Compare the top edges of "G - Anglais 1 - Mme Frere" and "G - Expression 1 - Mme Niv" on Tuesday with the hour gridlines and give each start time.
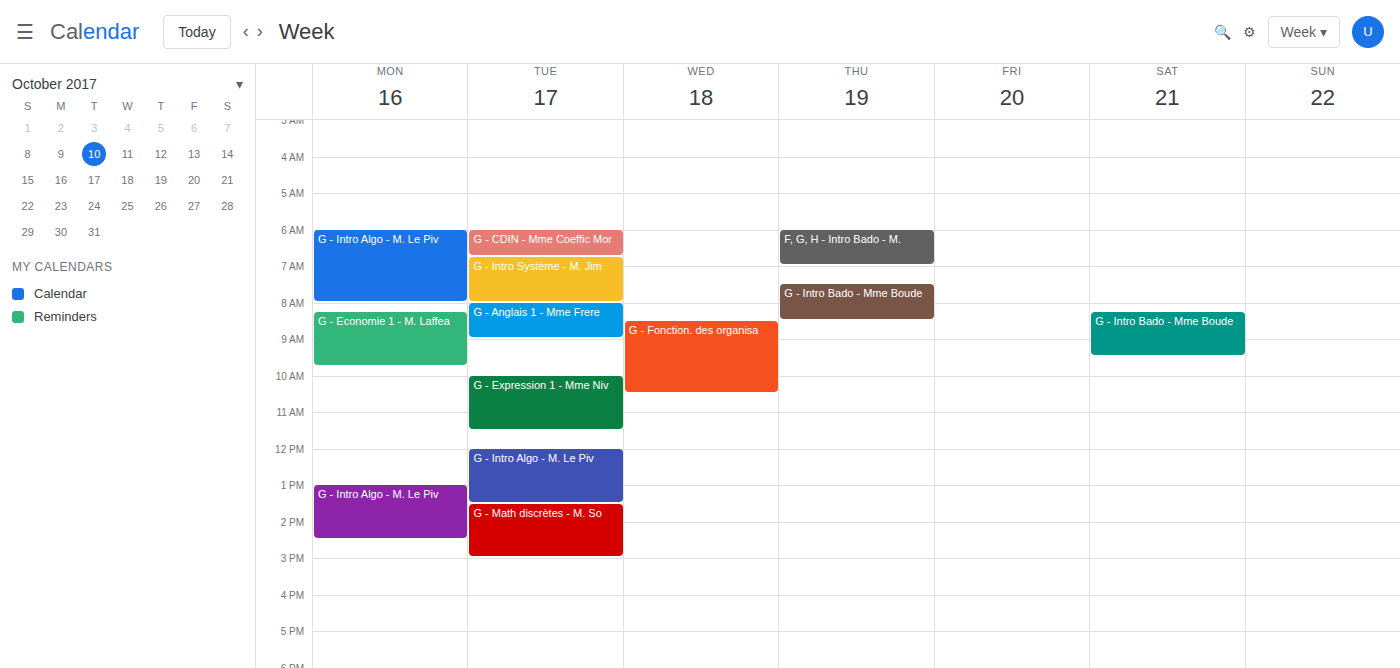
"G - Anglais 1 - Mme Frere": 8:00 AM, exactly on the 8 AM line. "G - Expression 1 - Mme Niv": 10:00 AM, exactly on the 10 AM line.